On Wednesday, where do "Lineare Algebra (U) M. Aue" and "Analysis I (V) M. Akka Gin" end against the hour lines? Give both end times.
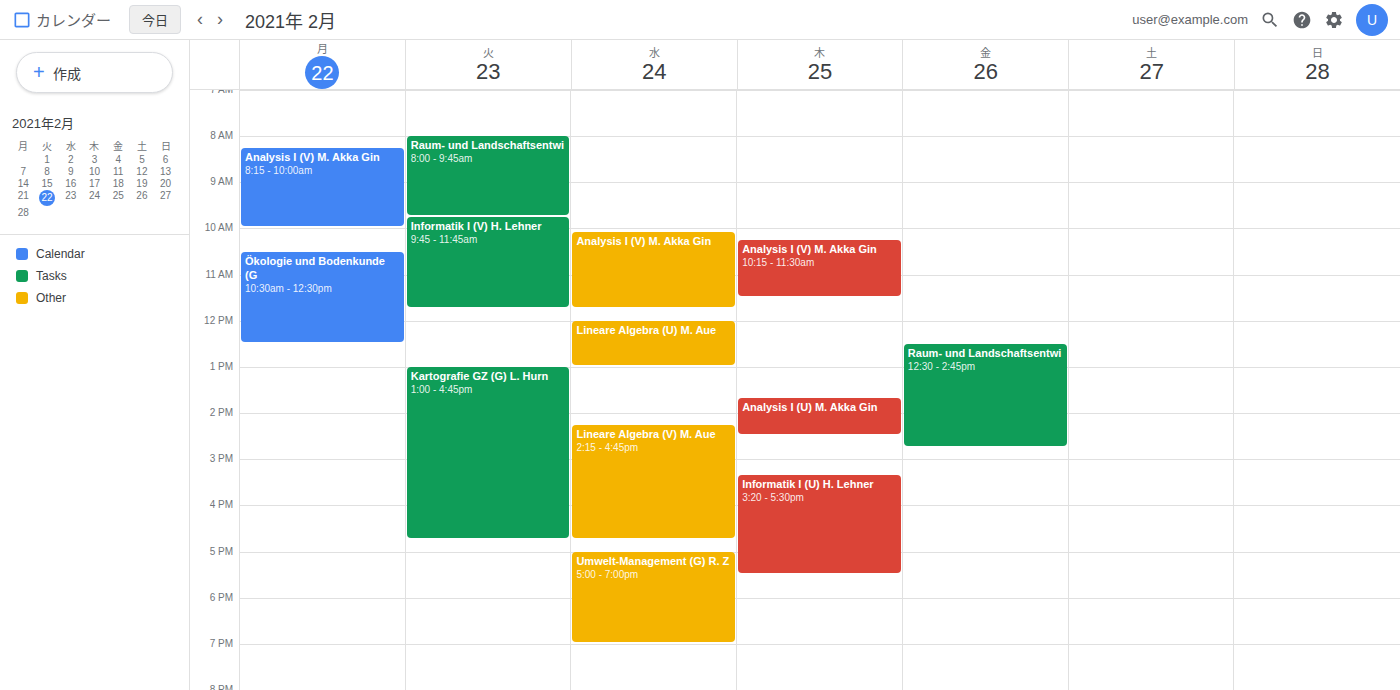
"Lineare Algebra (U) M. Aue": 1:00 PM, exactly on the 1 PM line. "Analysis I (V) M. Akka Gin": 11:45 AM, neither: three quarters of the way from the 11 AM line to the 12 PM line.